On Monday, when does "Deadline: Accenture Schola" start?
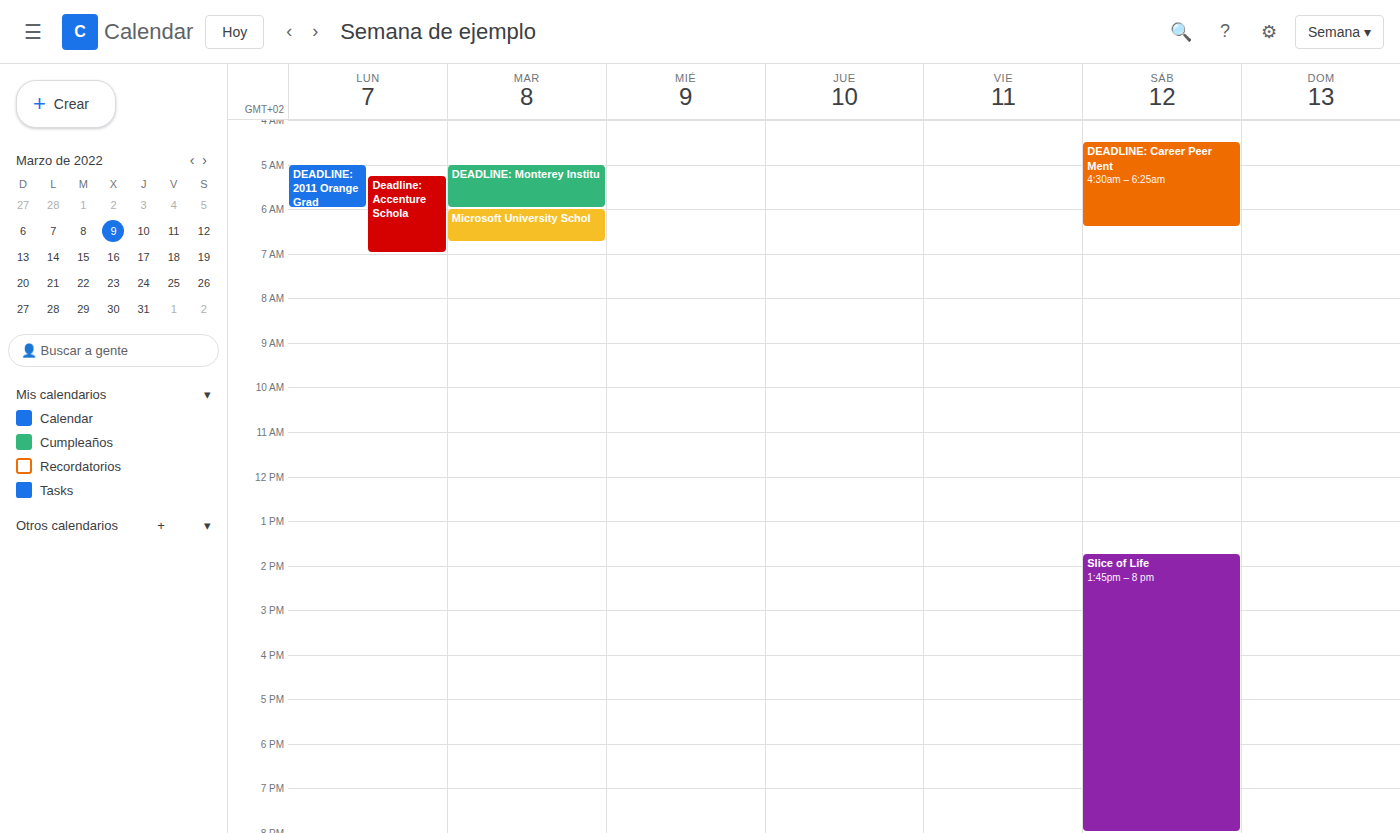
5:15 AM